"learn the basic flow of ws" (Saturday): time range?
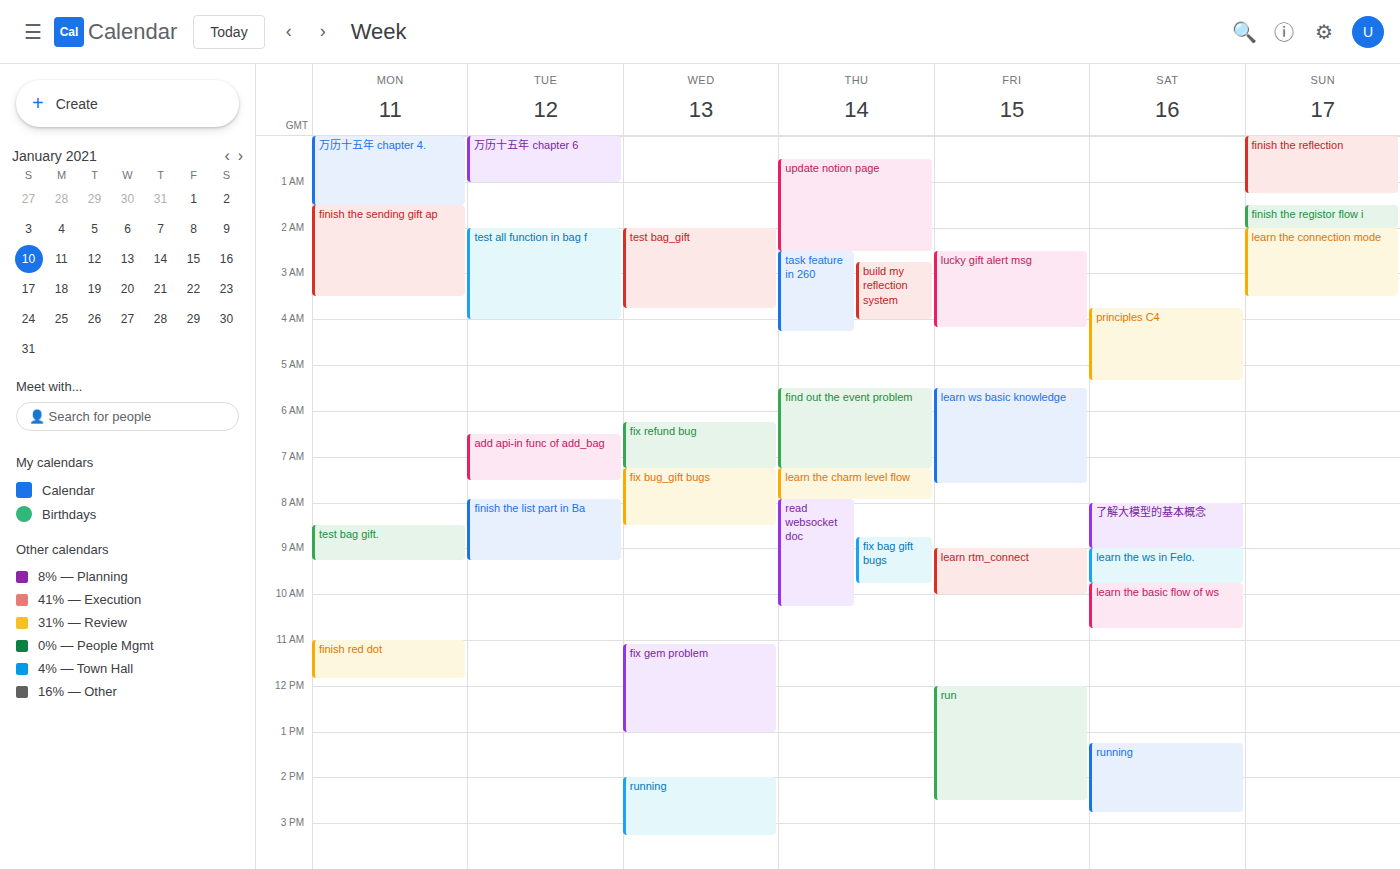
9:45 AM to 10:45 AM